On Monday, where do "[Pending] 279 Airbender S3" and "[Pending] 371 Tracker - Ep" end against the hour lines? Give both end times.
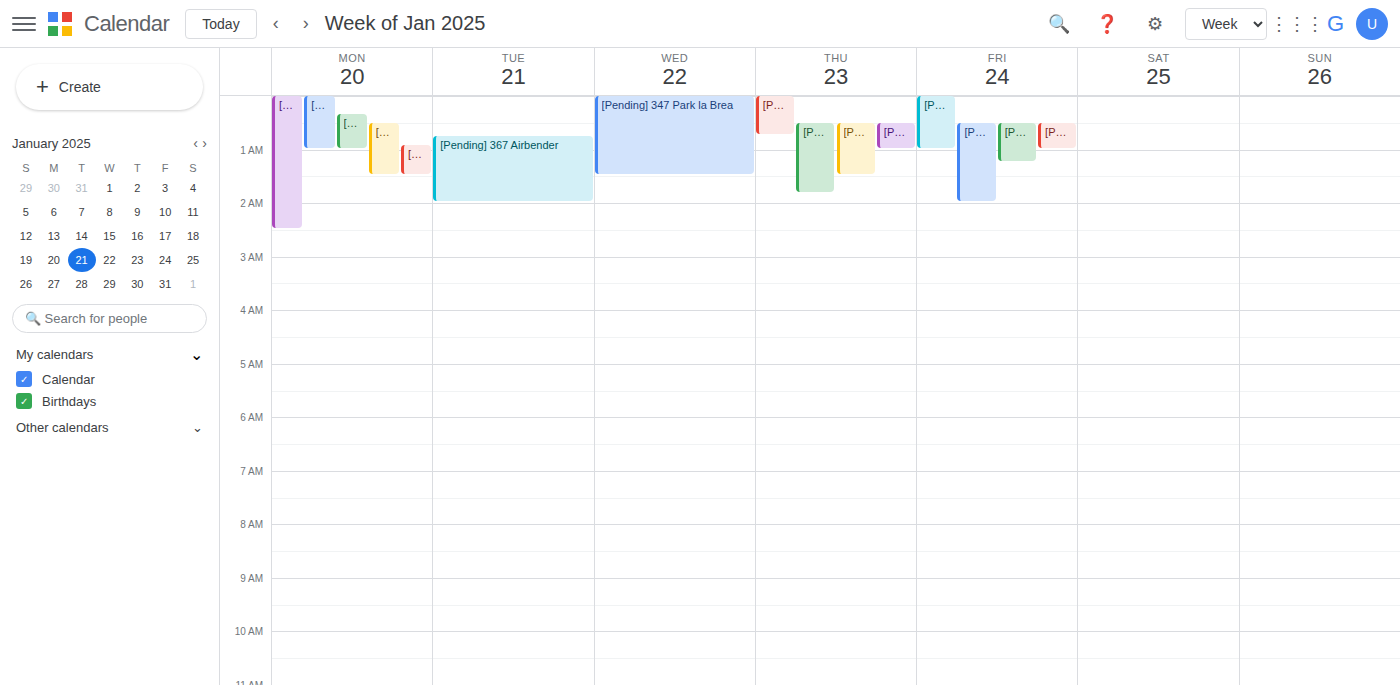
"[Pending] 279 Airbender S3": 1:00 AM, exactly on the 1 AM line. "[Pending] 371 Tracker - Ep": 1:30 AM, halfway between the 1 AM and 2 AM lines.